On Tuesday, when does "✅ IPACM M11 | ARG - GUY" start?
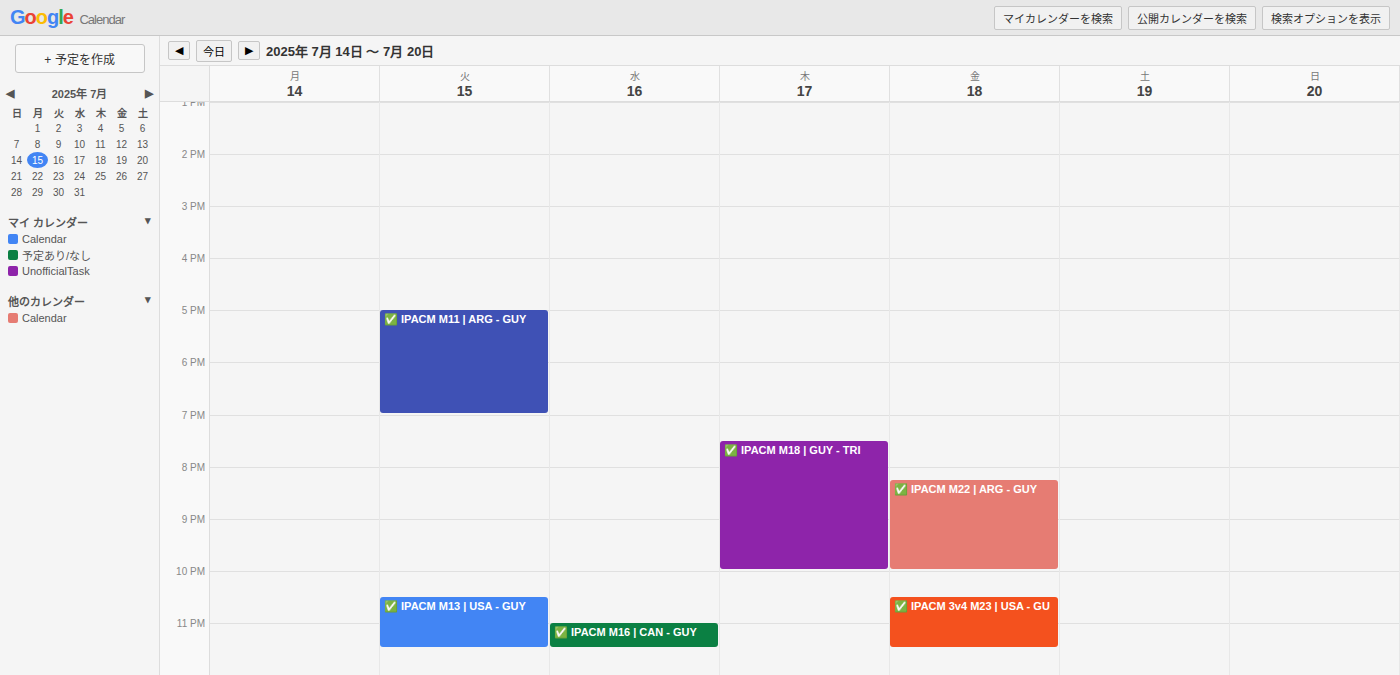
5:00 PM